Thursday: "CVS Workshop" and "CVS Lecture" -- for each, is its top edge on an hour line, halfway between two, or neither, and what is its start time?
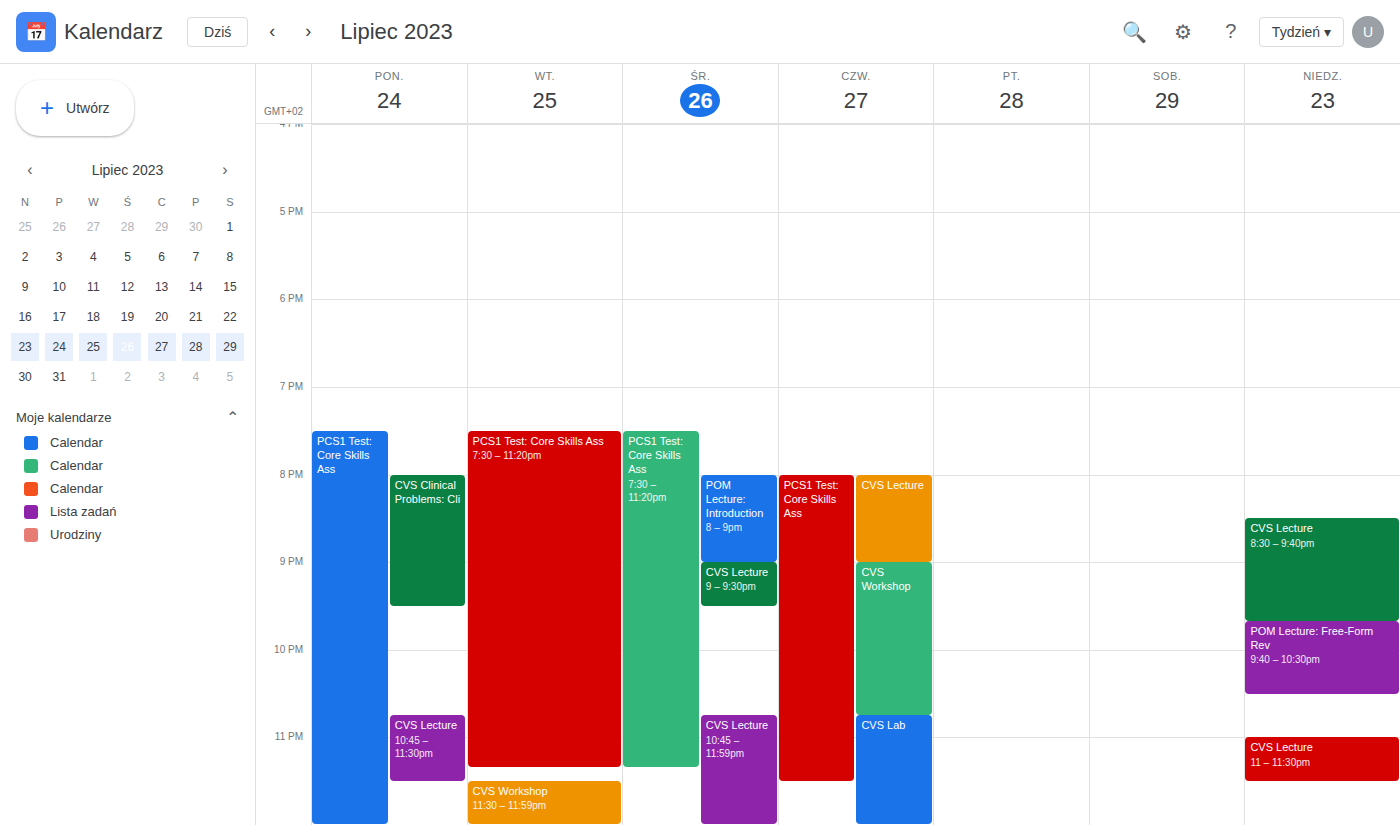
"CVS Workshop": 9:00 PM, exactly on the 9 PM line. "CVS Lecture": 8:00 PM, exactly on the 8 PM line.